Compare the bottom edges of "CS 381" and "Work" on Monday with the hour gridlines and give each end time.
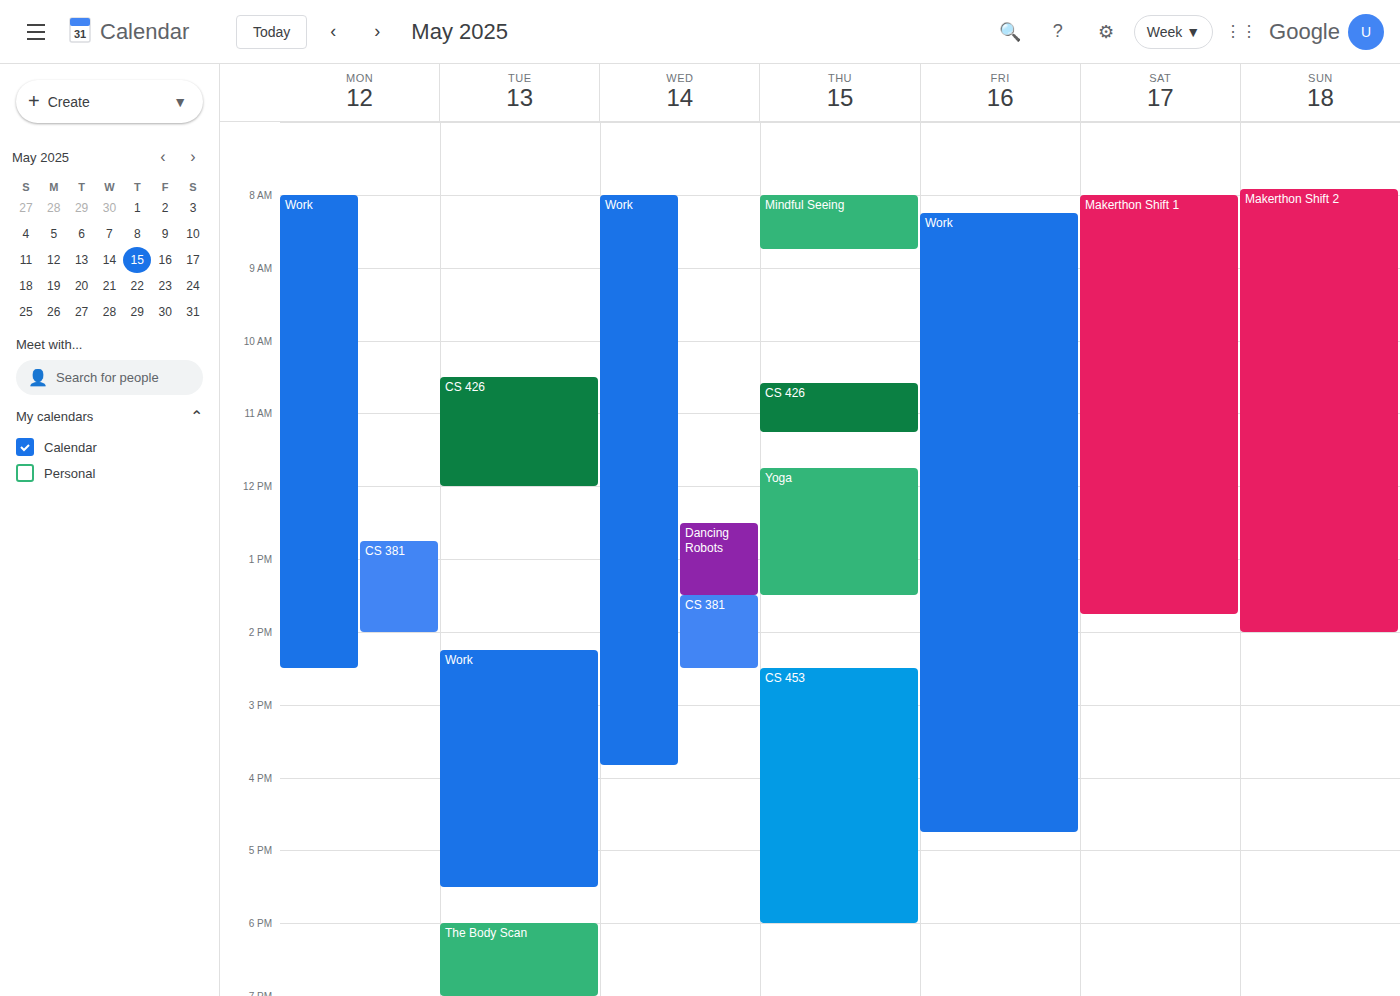
"CS 381": 2:00 PM, exactly on the 2 PM line. "Work": 2:30 PM, halfway between the 2 PM and 3 PM lines.